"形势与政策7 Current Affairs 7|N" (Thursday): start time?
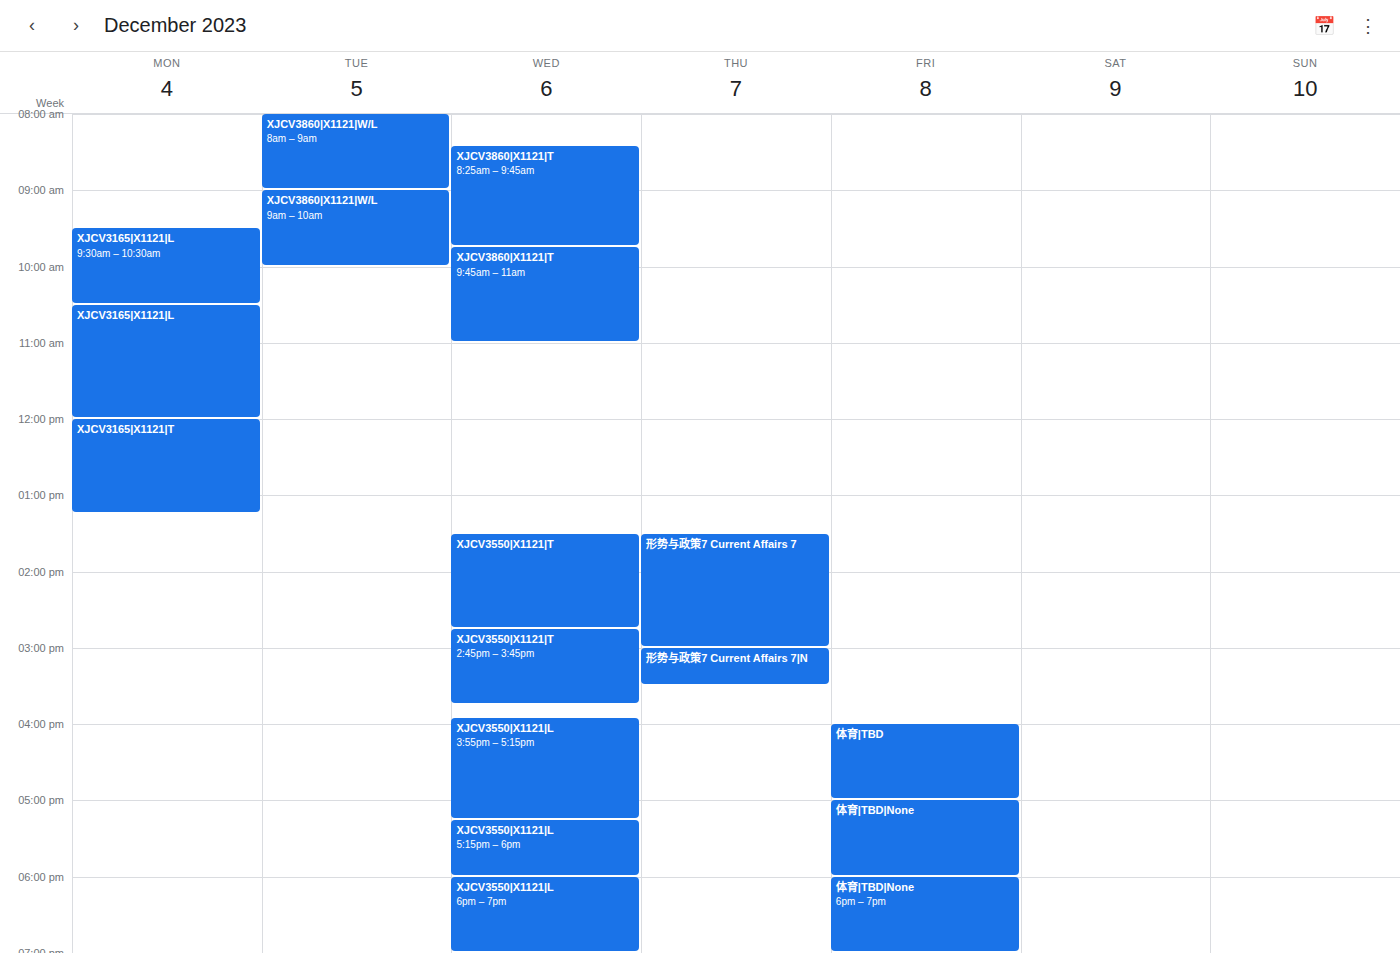
3:00 PM